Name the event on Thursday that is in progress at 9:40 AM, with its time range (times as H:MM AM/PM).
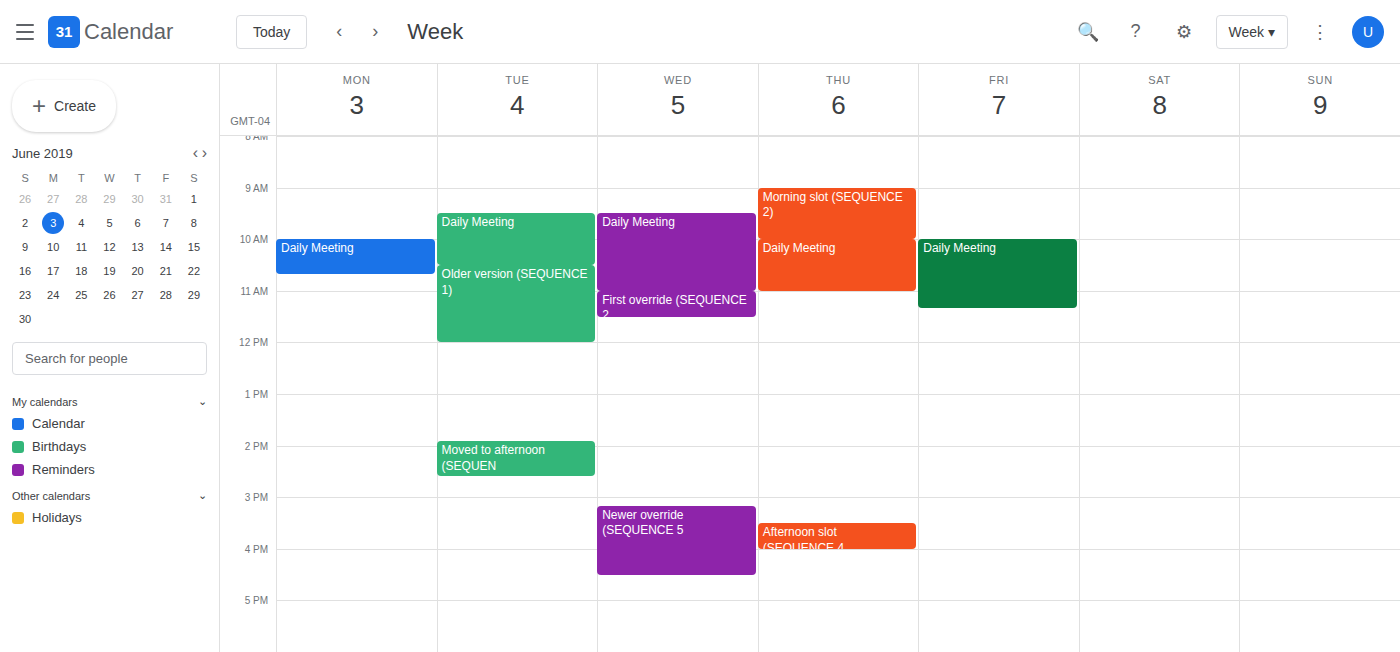
"Morning slot (SEQUENCE 2)", 9:00 AM to 10:00 AM